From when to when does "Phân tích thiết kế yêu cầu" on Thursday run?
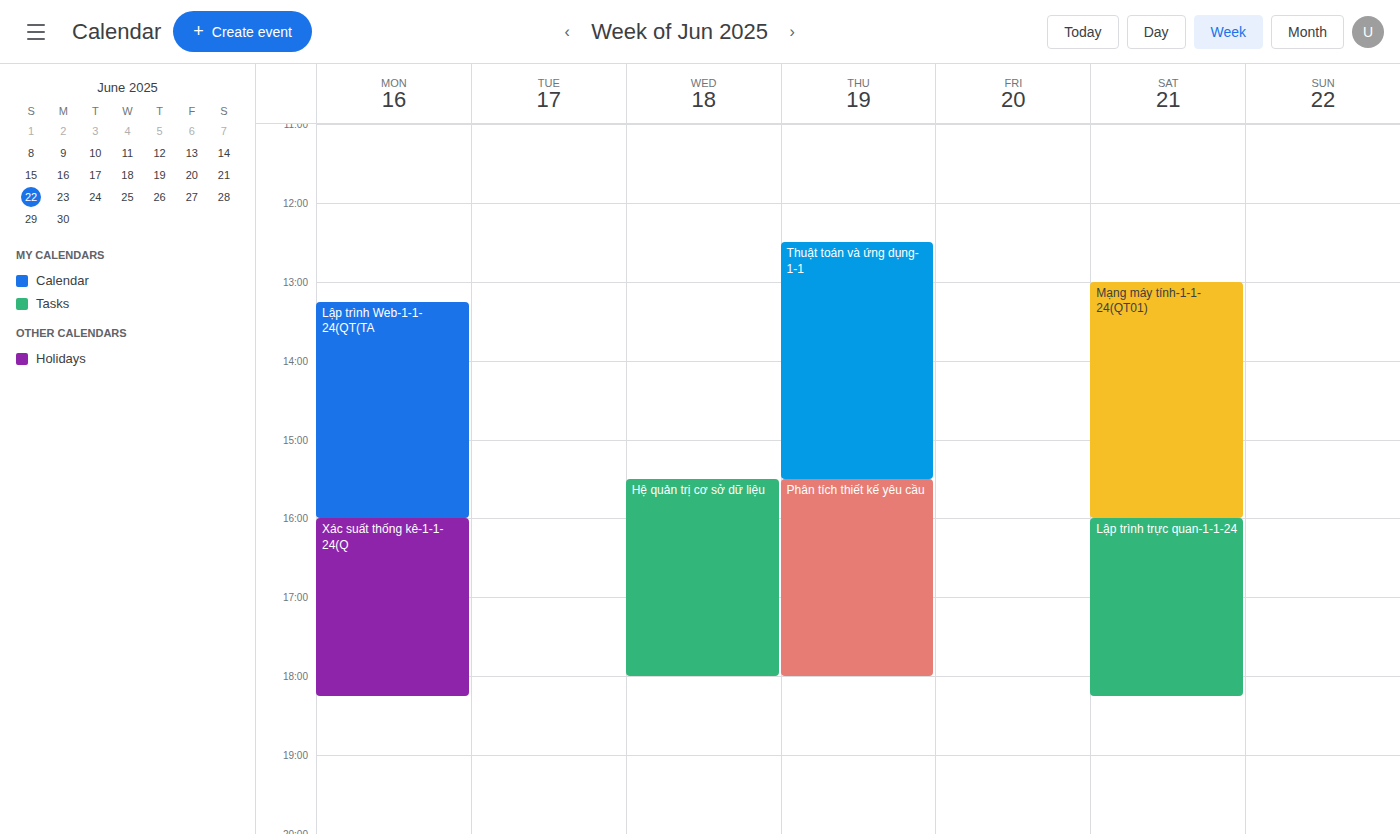
3:30 PM to 6:00 PM